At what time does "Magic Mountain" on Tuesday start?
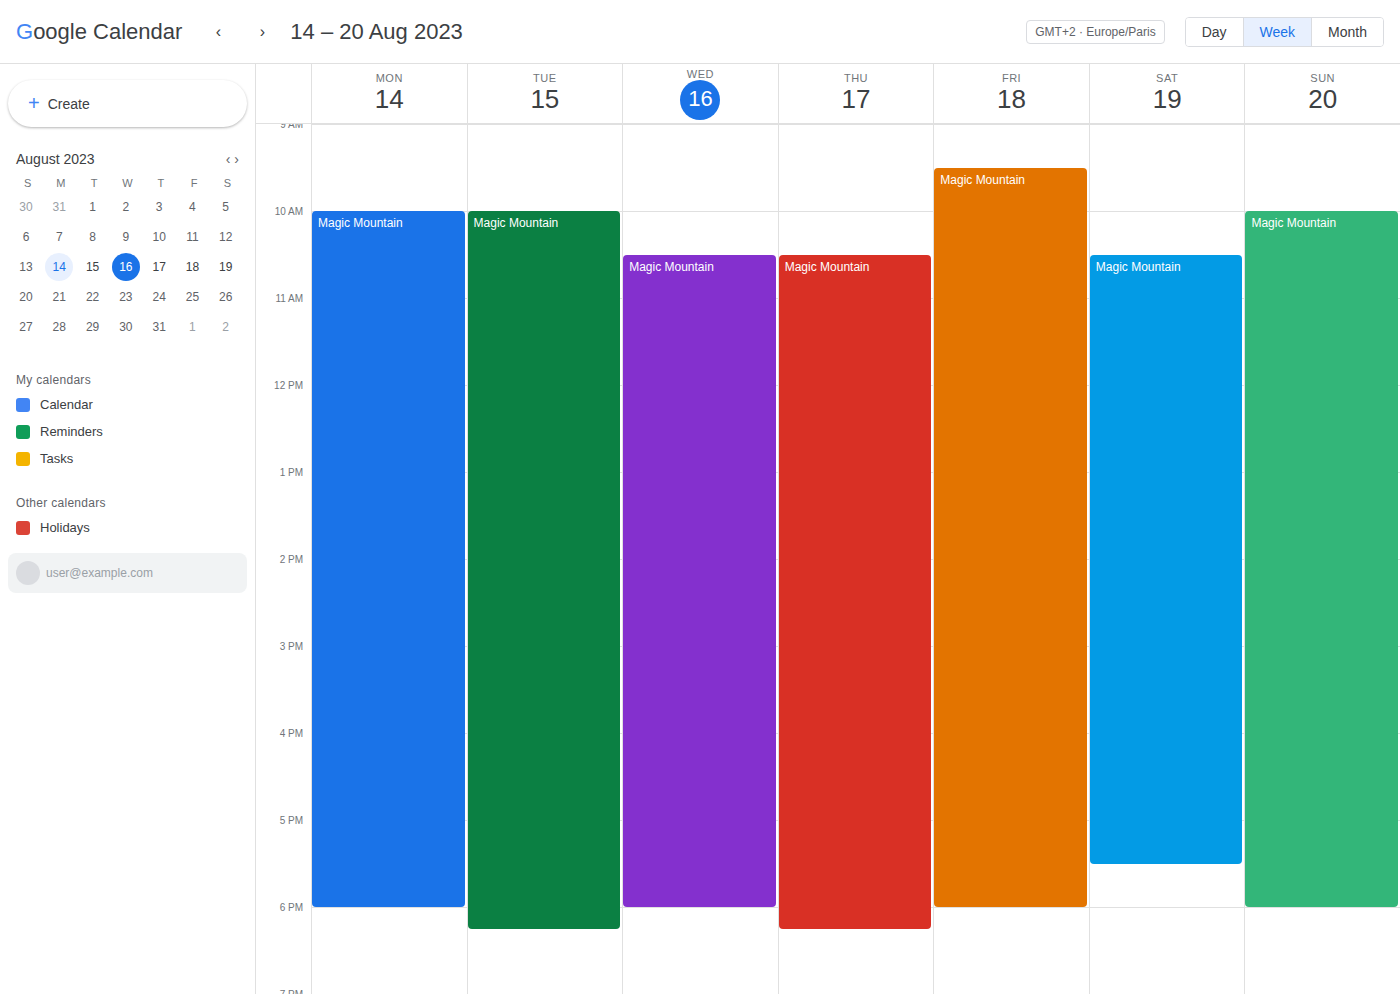
10:00 AM